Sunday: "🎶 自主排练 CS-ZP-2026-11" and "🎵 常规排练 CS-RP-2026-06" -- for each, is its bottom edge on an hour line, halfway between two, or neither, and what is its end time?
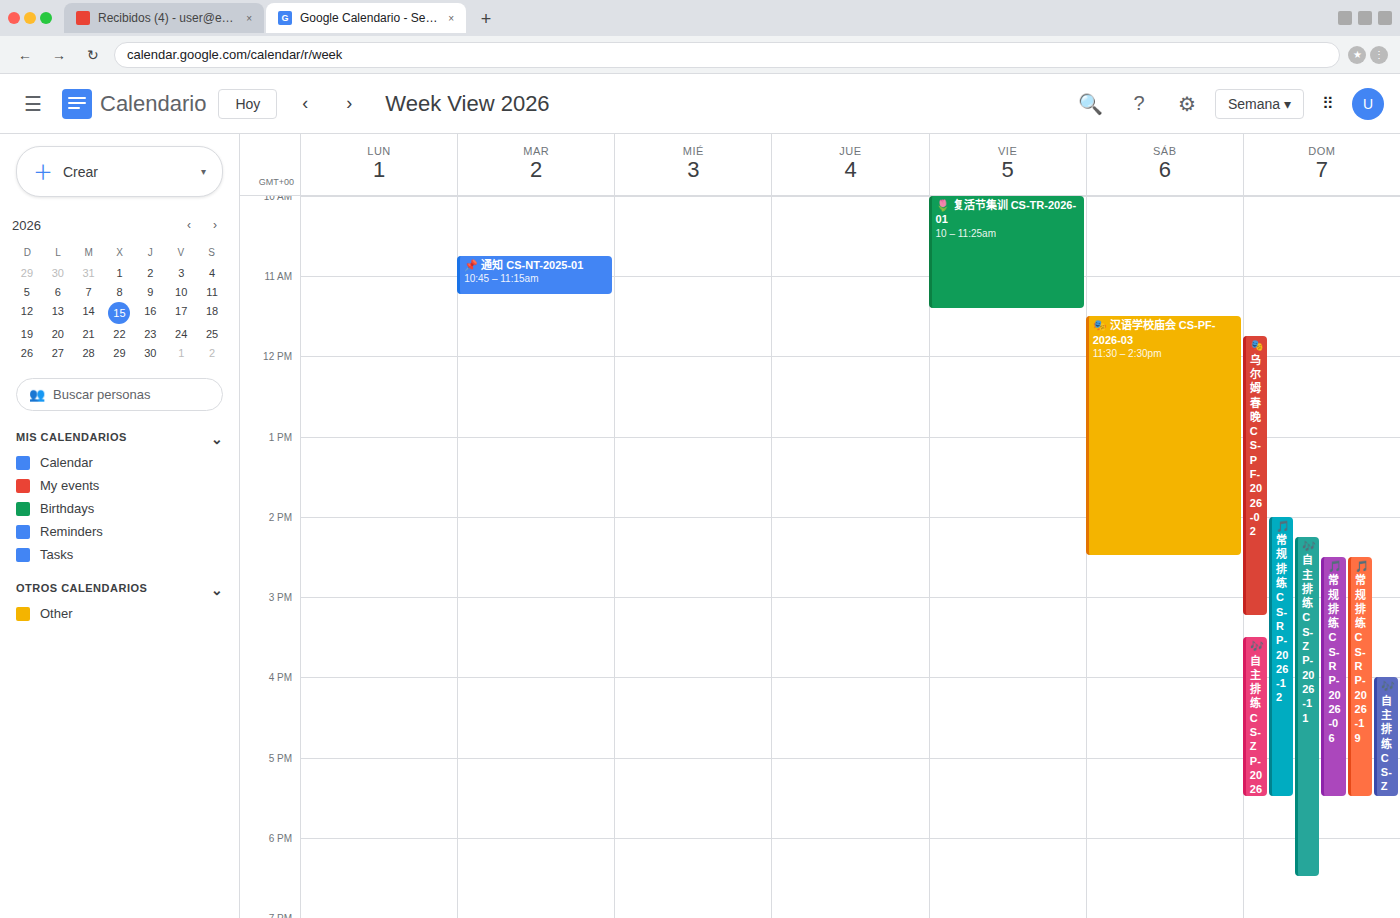
"🎶 自主排练 CS-ZP-2026-11": 18:30, halfway between the 18:00 and 19:00 lines. "🎵 常规排练 CS-RP-2026-06": 17:30, halfway between the 17:00 and 18:00 lines.